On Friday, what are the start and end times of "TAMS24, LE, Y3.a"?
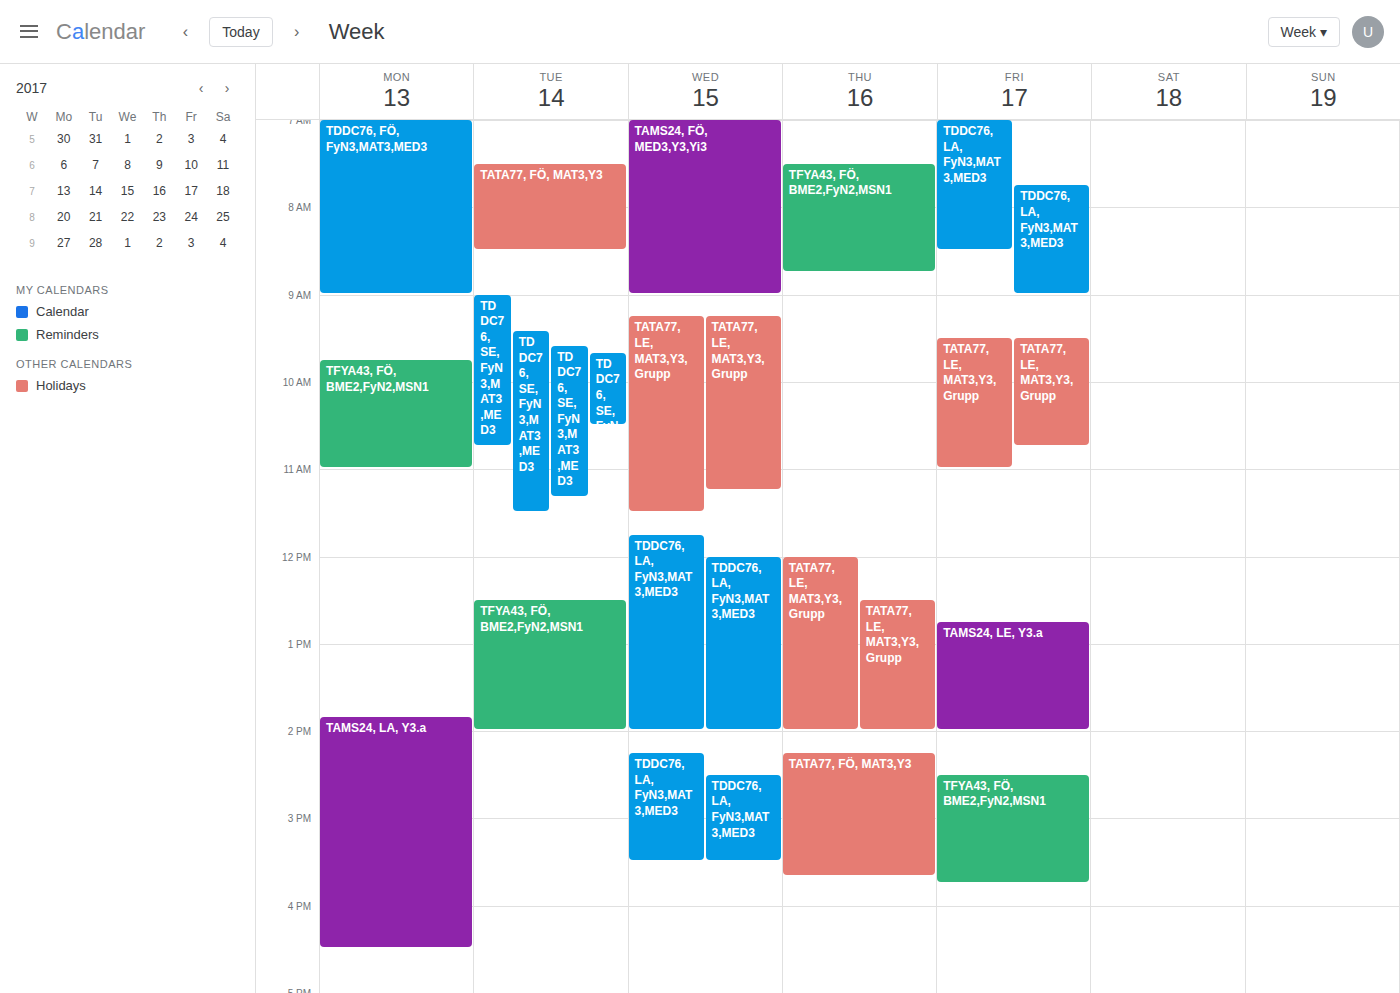
12:45 PM to 2:00 PM